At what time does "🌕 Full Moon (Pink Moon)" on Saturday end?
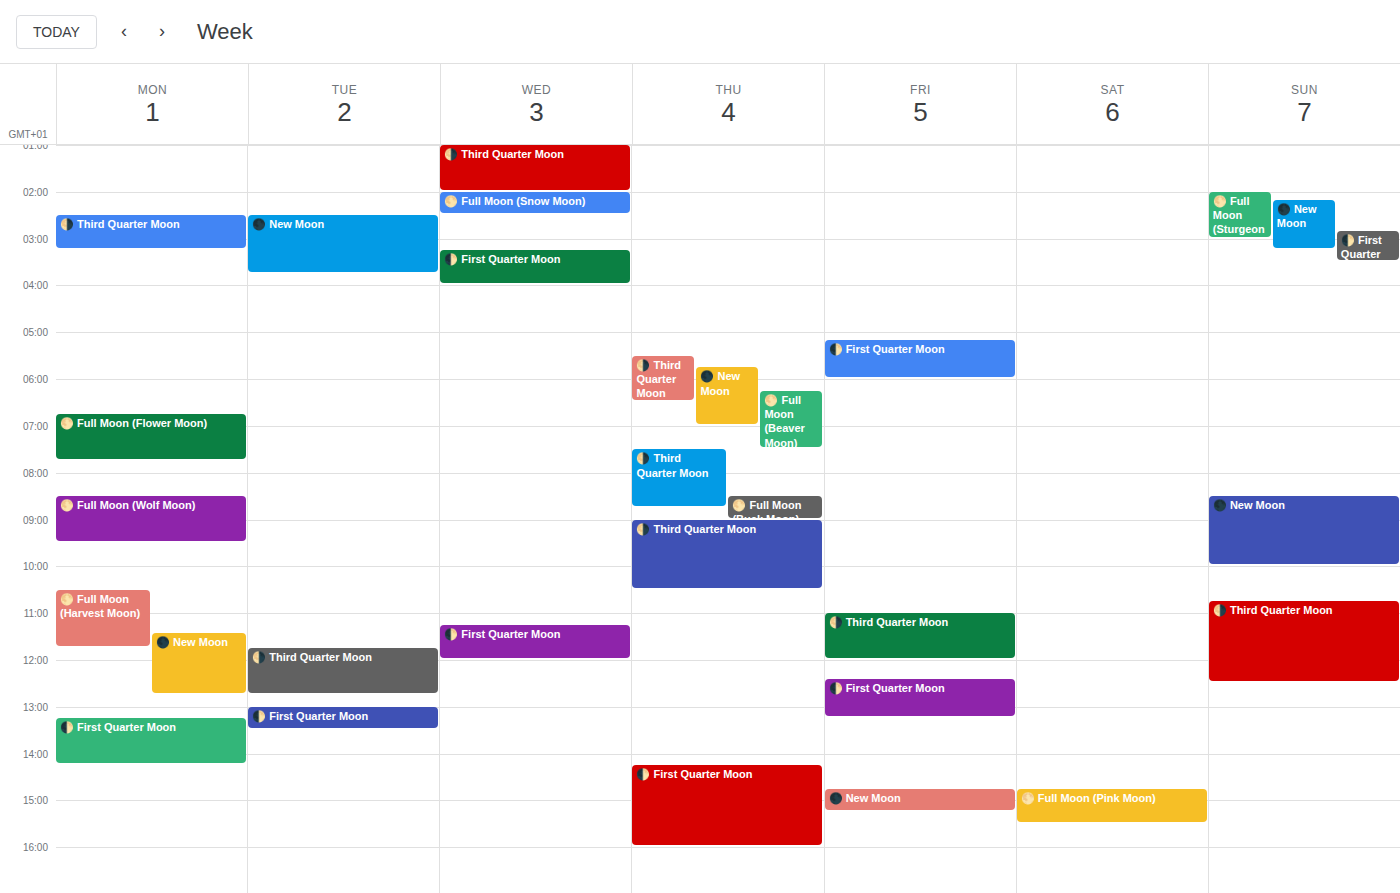
3:30 PM